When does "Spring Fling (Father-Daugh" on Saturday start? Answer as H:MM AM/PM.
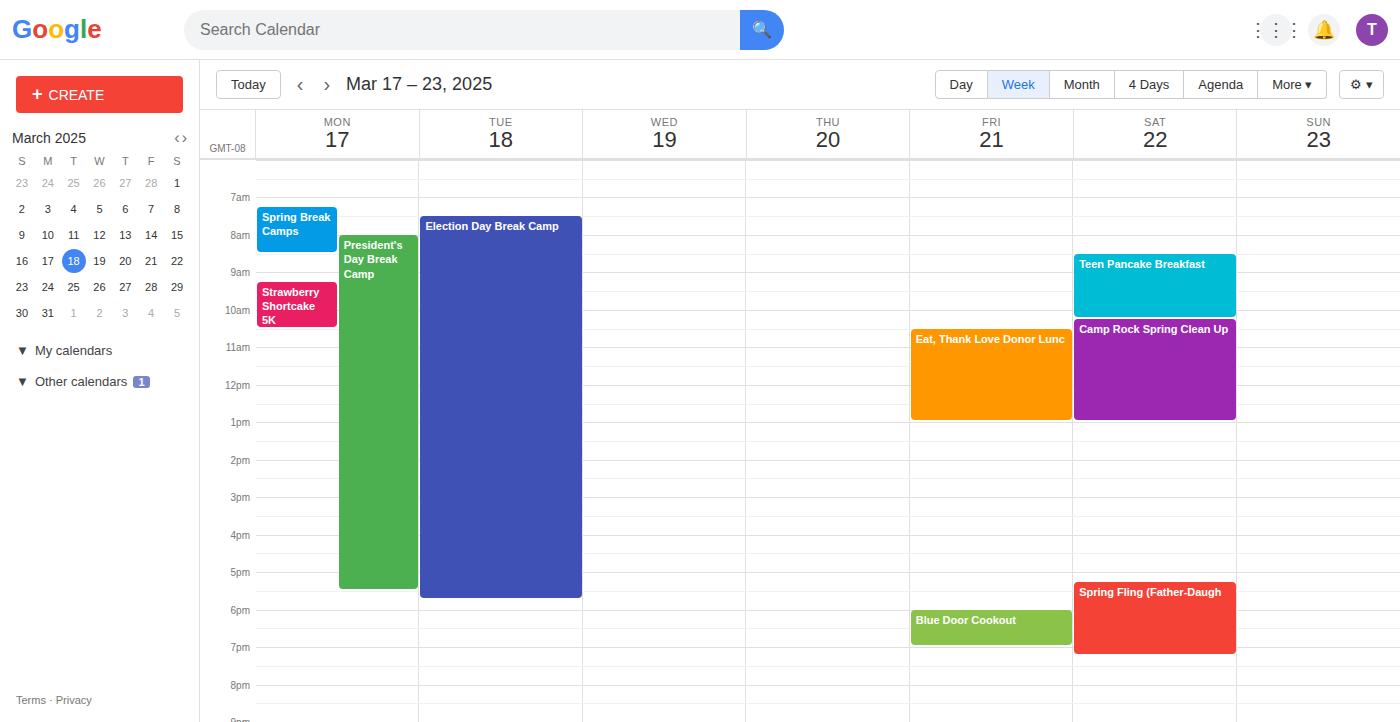
5:15 PM